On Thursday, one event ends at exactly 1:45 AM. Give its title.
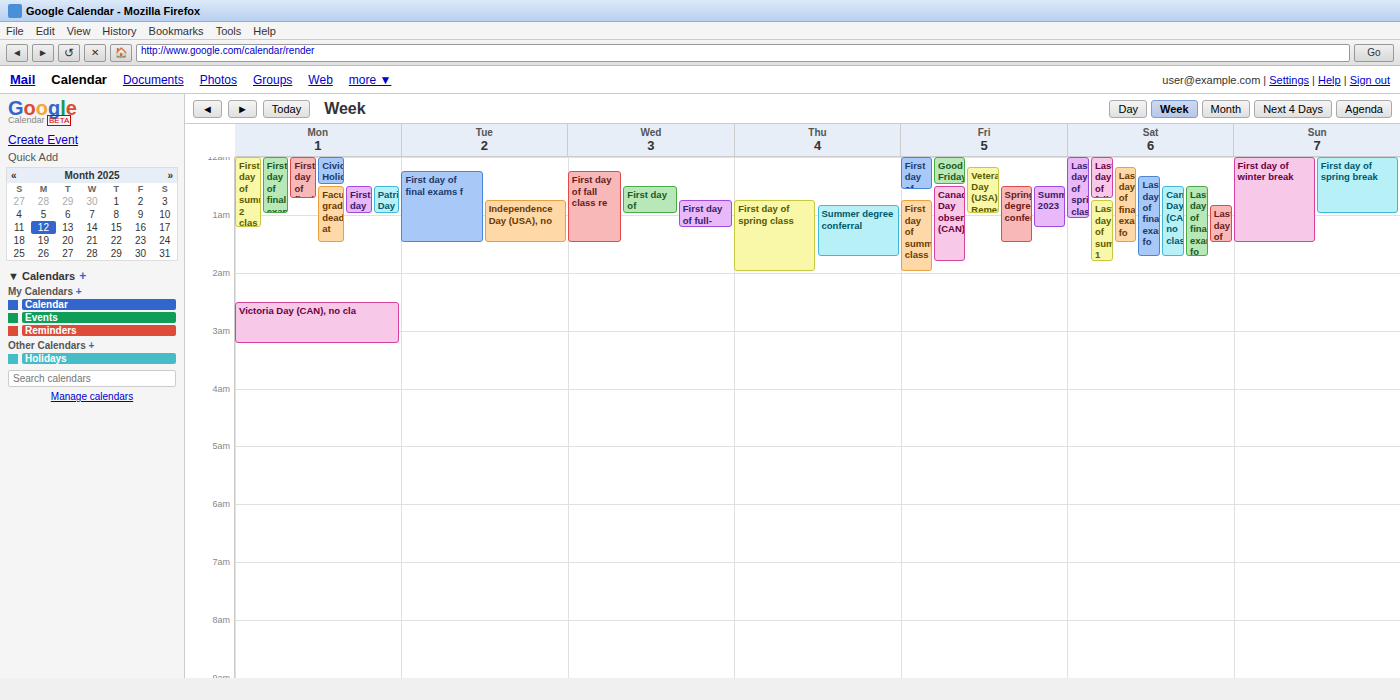
"Summer degree conferral"